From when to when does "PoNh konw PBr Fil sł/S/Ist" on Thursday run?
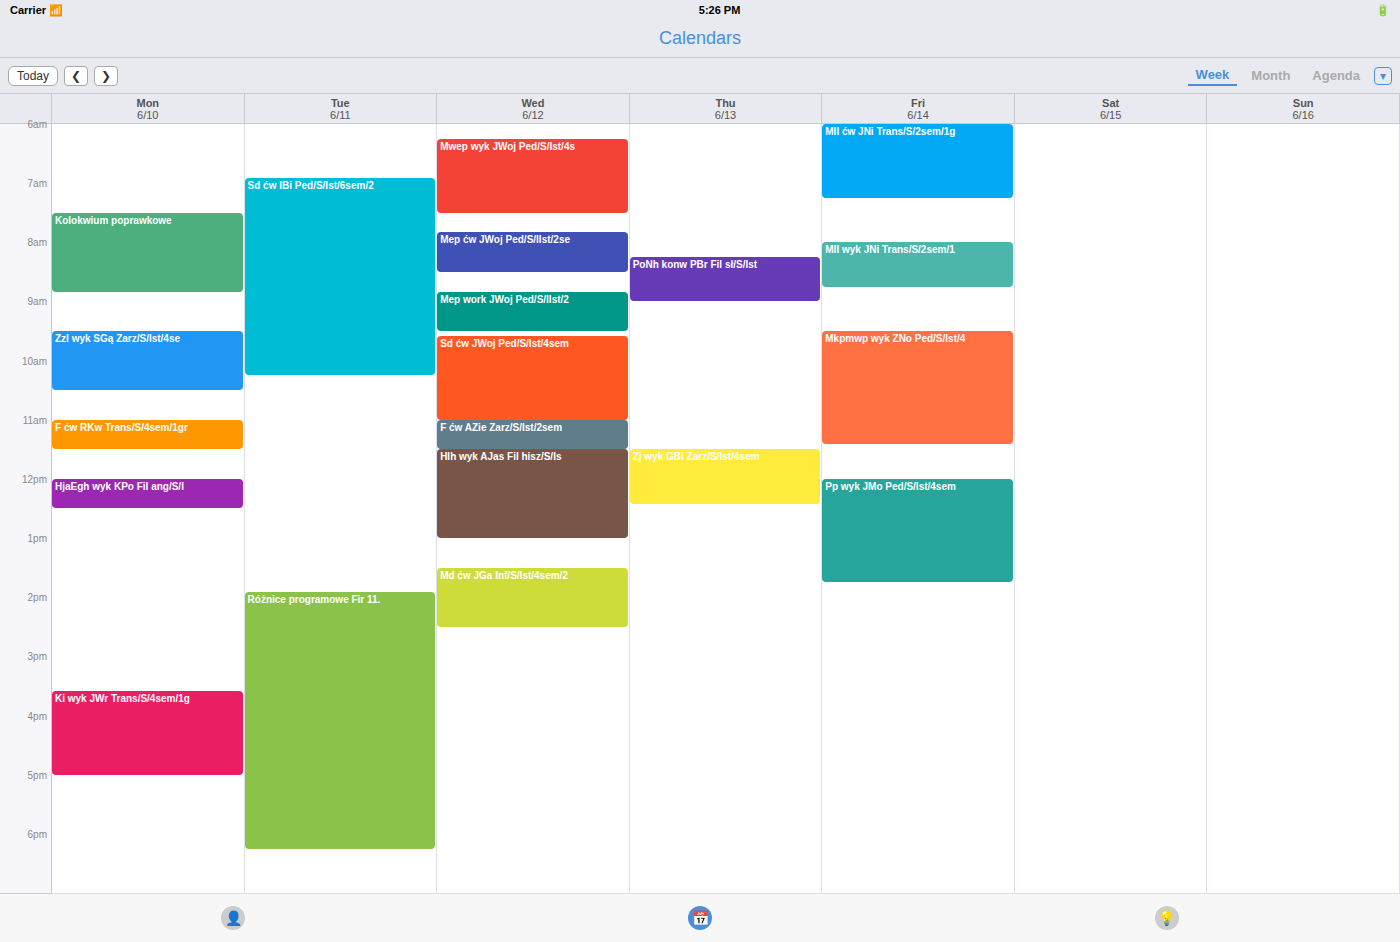
08:15 to 09:00